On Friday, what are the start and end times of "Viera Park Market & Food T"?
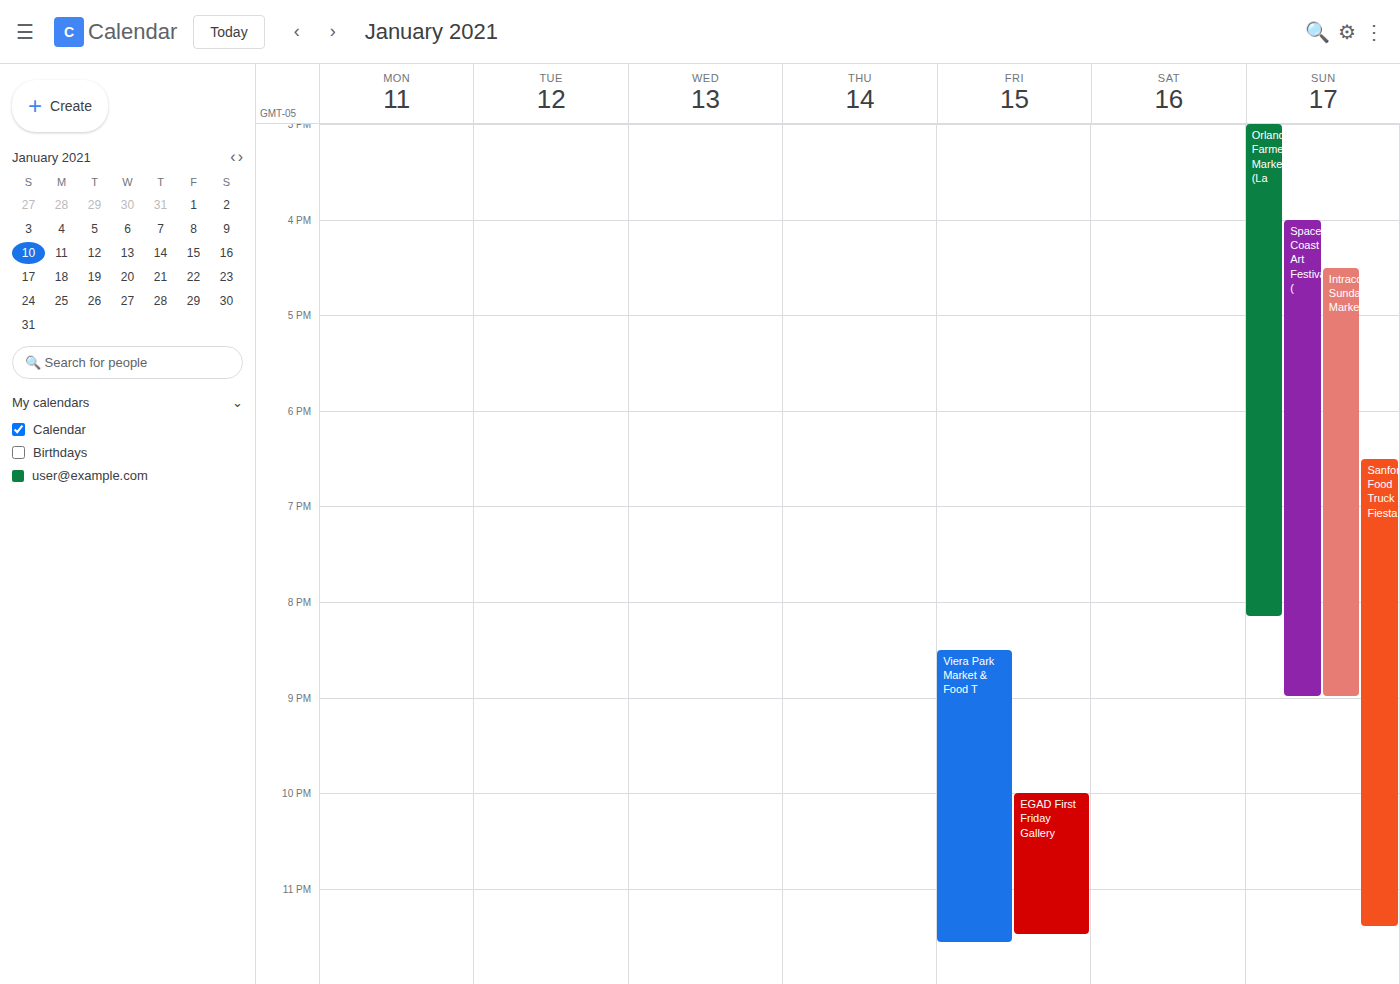
20:30 to 23:35